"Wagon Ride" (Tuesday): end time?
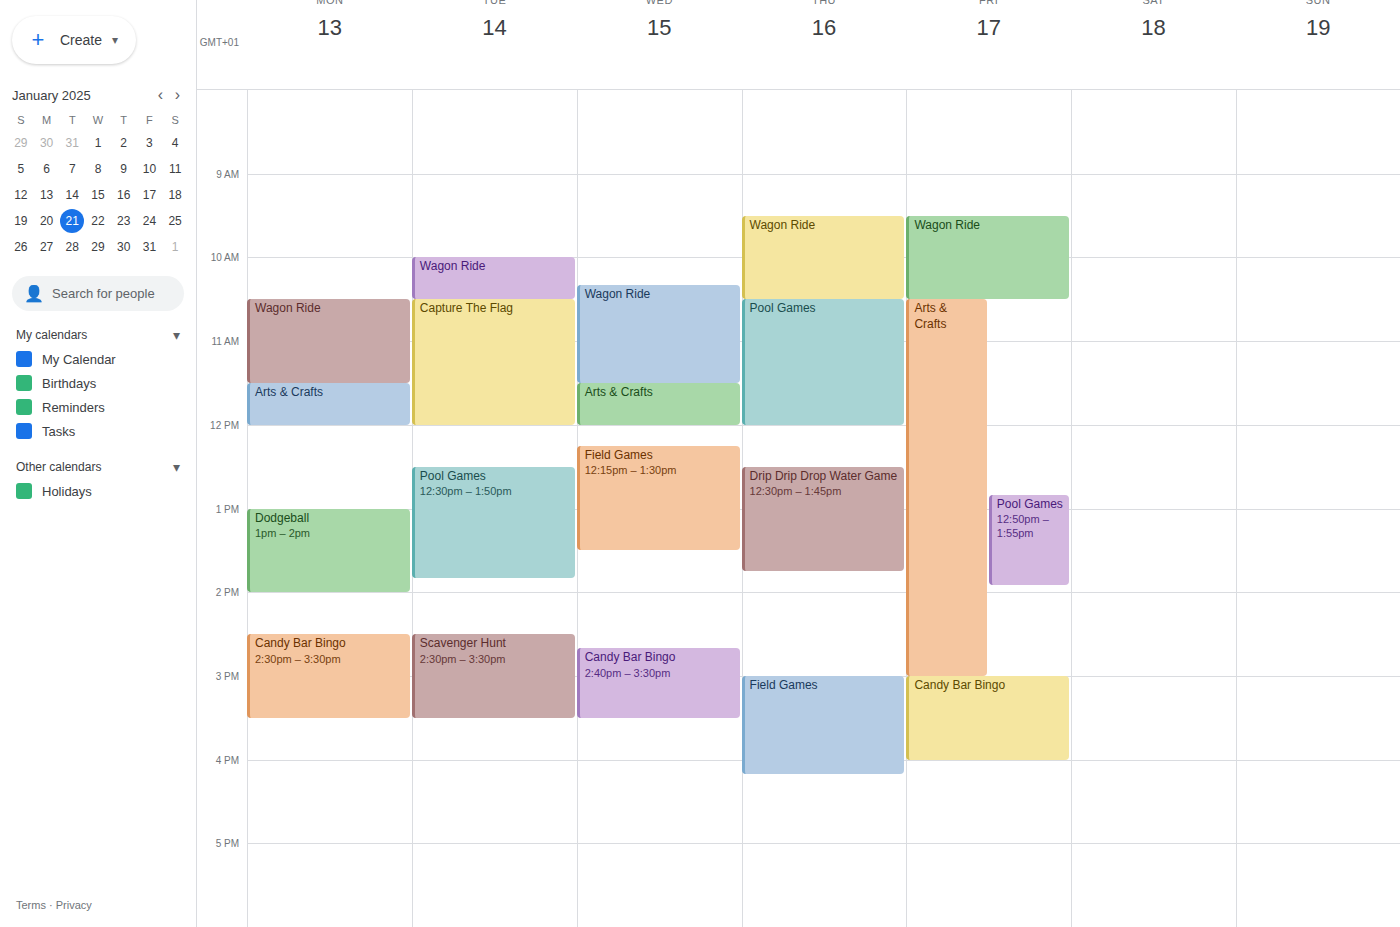
10:30 AM